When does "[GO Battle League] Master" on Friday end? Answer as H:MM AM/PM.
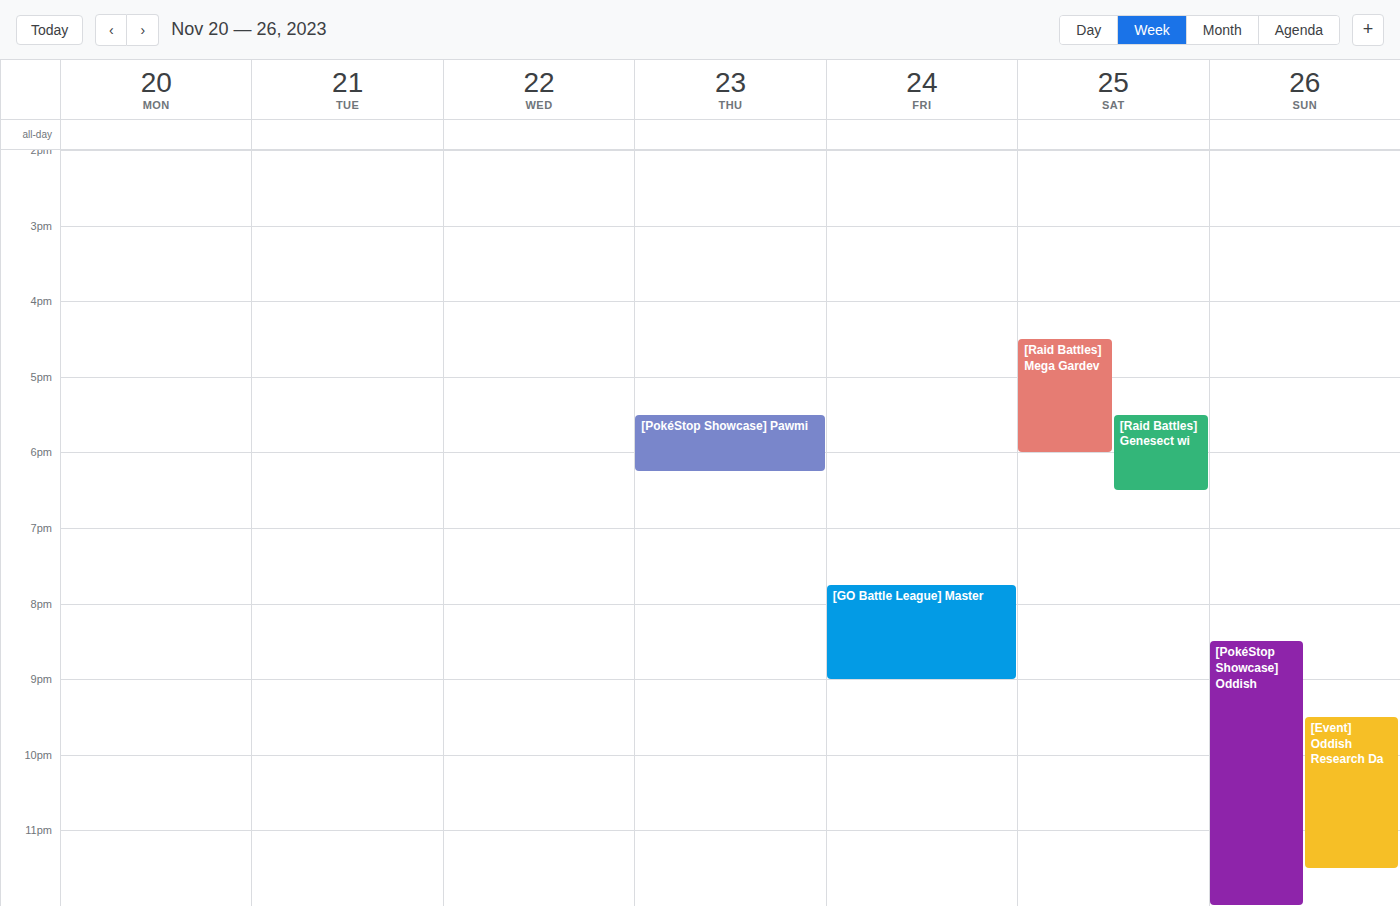
9:00 PM